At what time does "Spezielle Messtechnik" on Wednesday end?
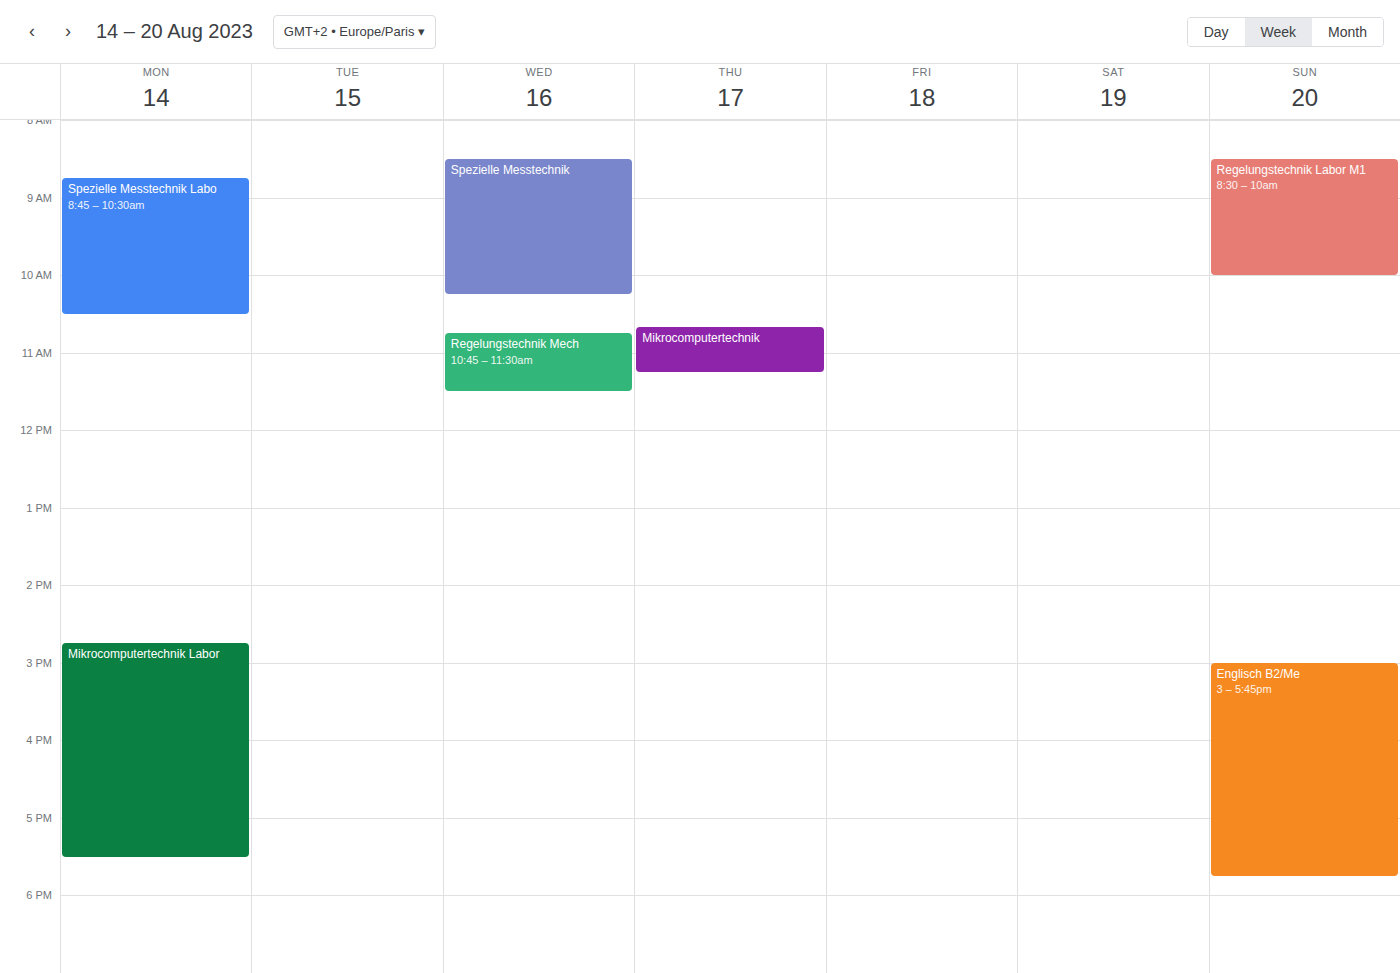
10:15